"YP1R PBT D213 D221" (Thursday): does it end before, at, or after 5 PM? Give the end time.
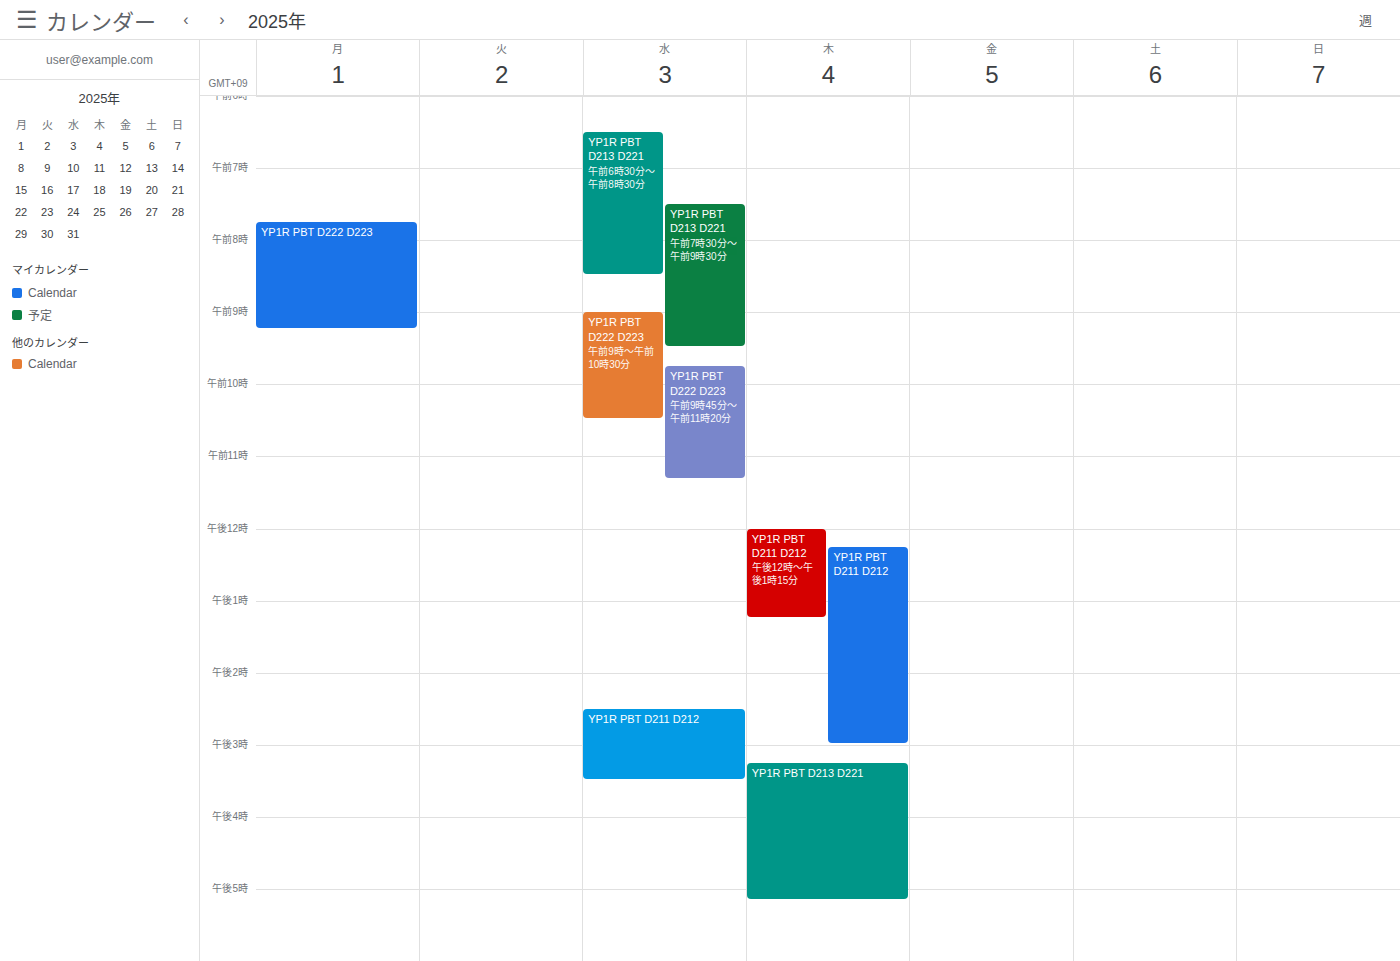
5:10 PM -- after 5 PM, 10 minutes below the 5 PM line.